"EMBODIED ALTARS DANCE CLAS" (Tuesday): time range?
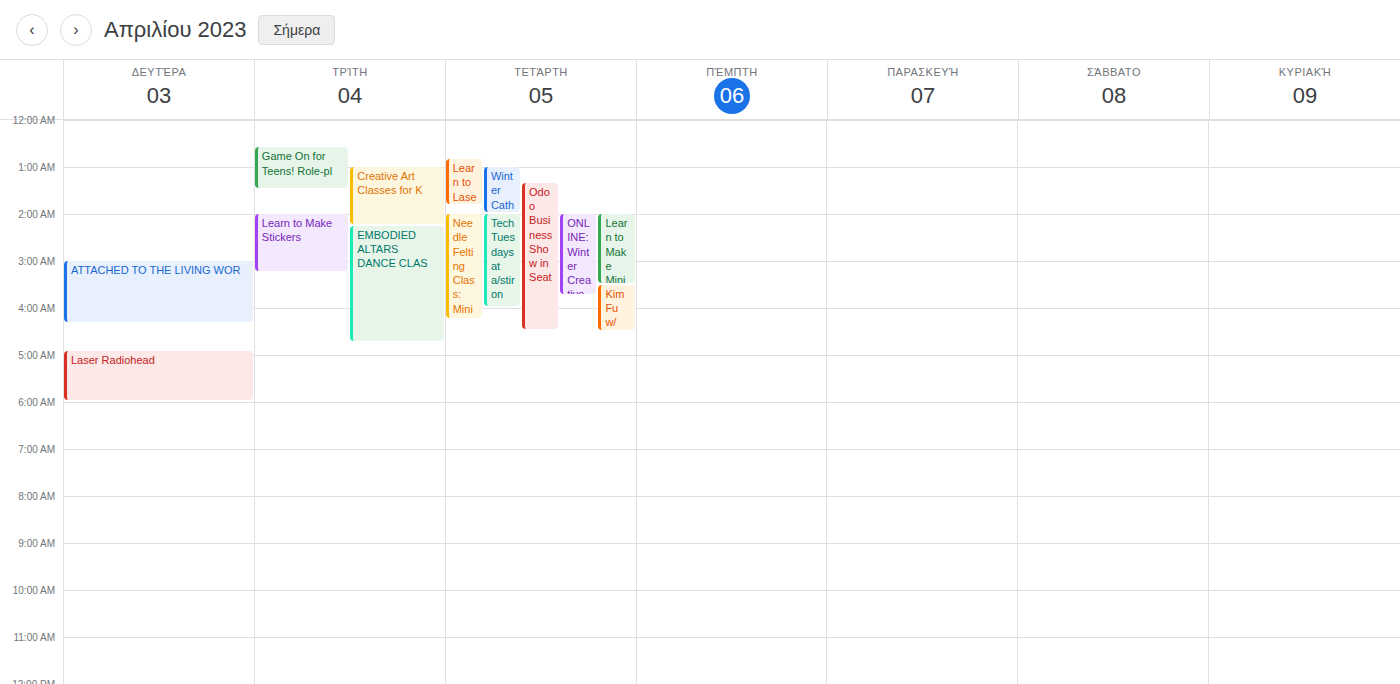
2:15 AM to 4:45 AM